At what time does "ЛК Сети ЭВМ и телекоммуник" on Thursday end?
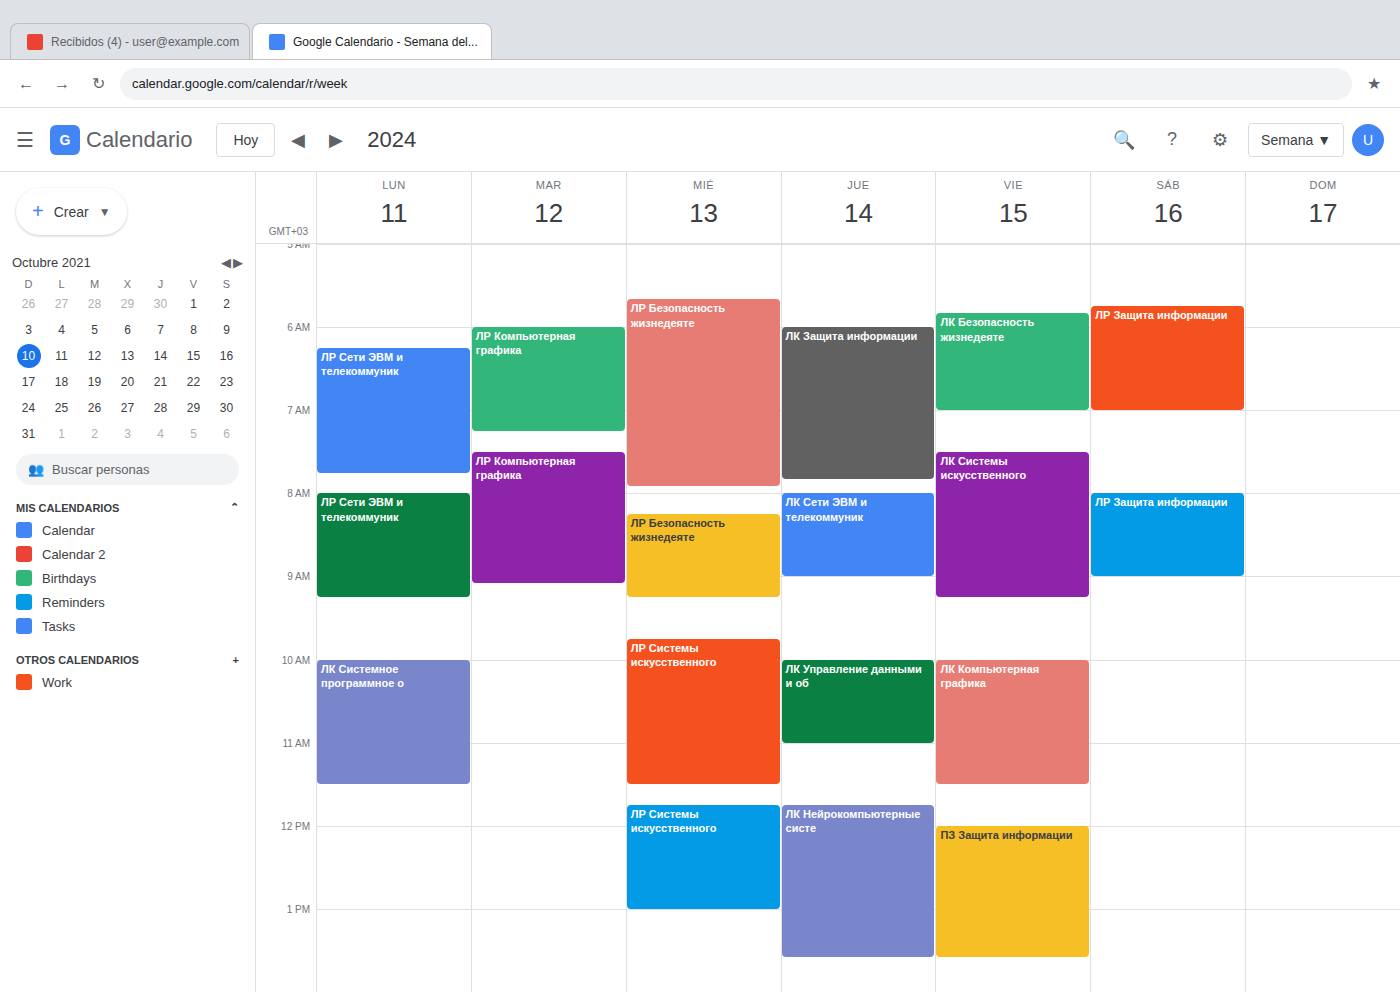
9:00 AM